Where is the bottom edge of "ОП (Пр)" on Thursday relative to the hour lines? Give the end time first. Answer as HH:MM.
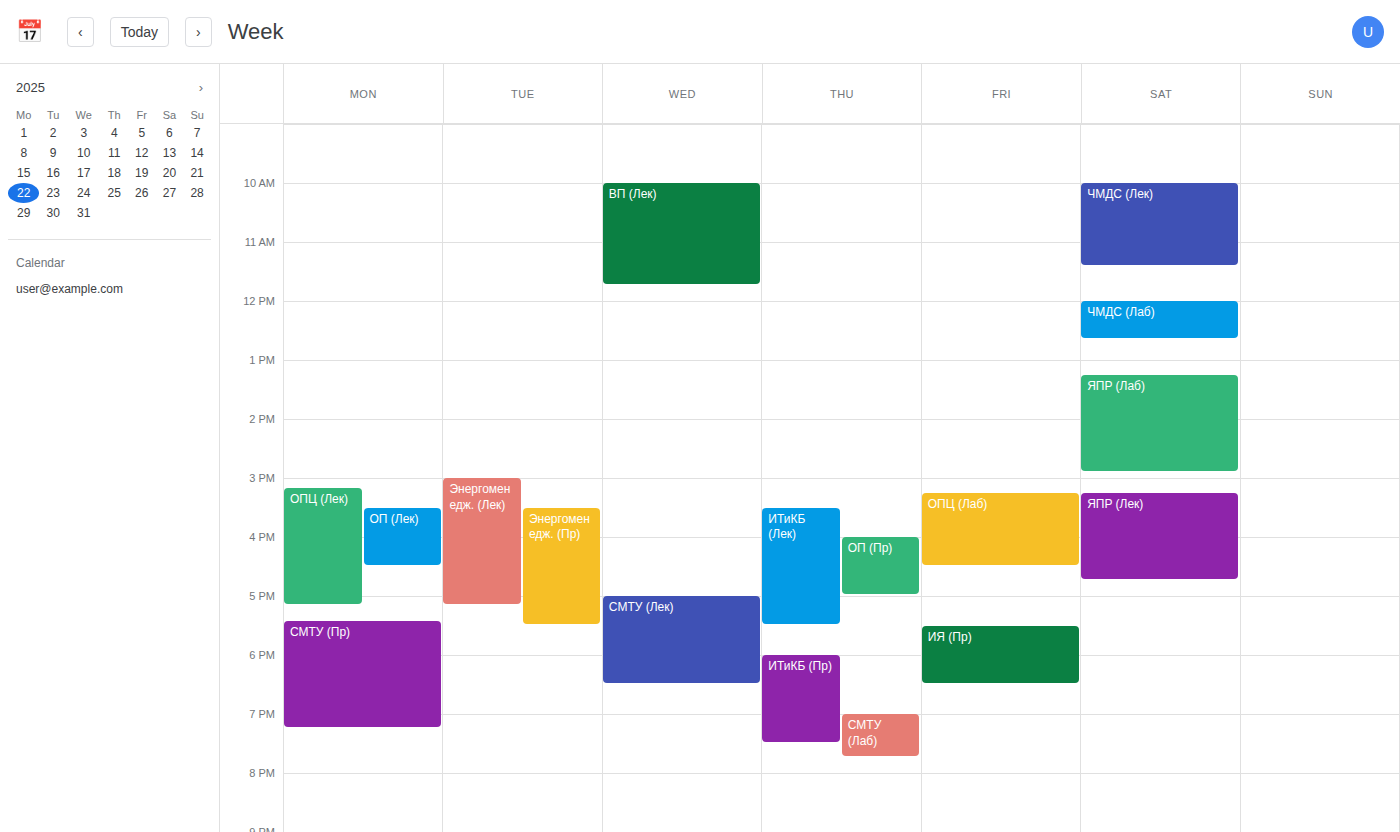
17:00 -- exactly on the 17:00 line.